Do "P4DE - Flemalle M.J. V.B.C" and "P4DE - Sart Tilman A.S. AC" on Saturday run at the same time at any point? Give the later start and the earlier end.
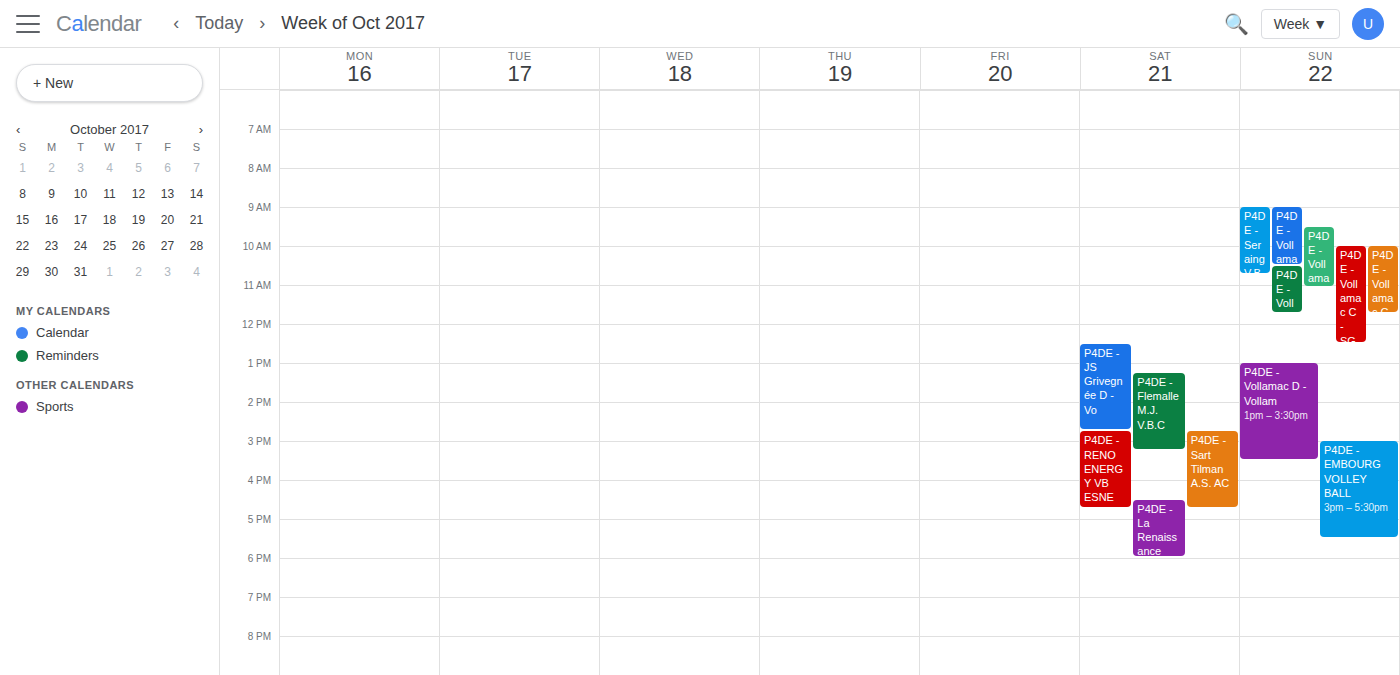
"P4DE - Sart Tilman A.S. AC" starts at 14:45, before "P4DE - Flemalle M.J. V.B.C" ends at 15:15 -- they overlap.